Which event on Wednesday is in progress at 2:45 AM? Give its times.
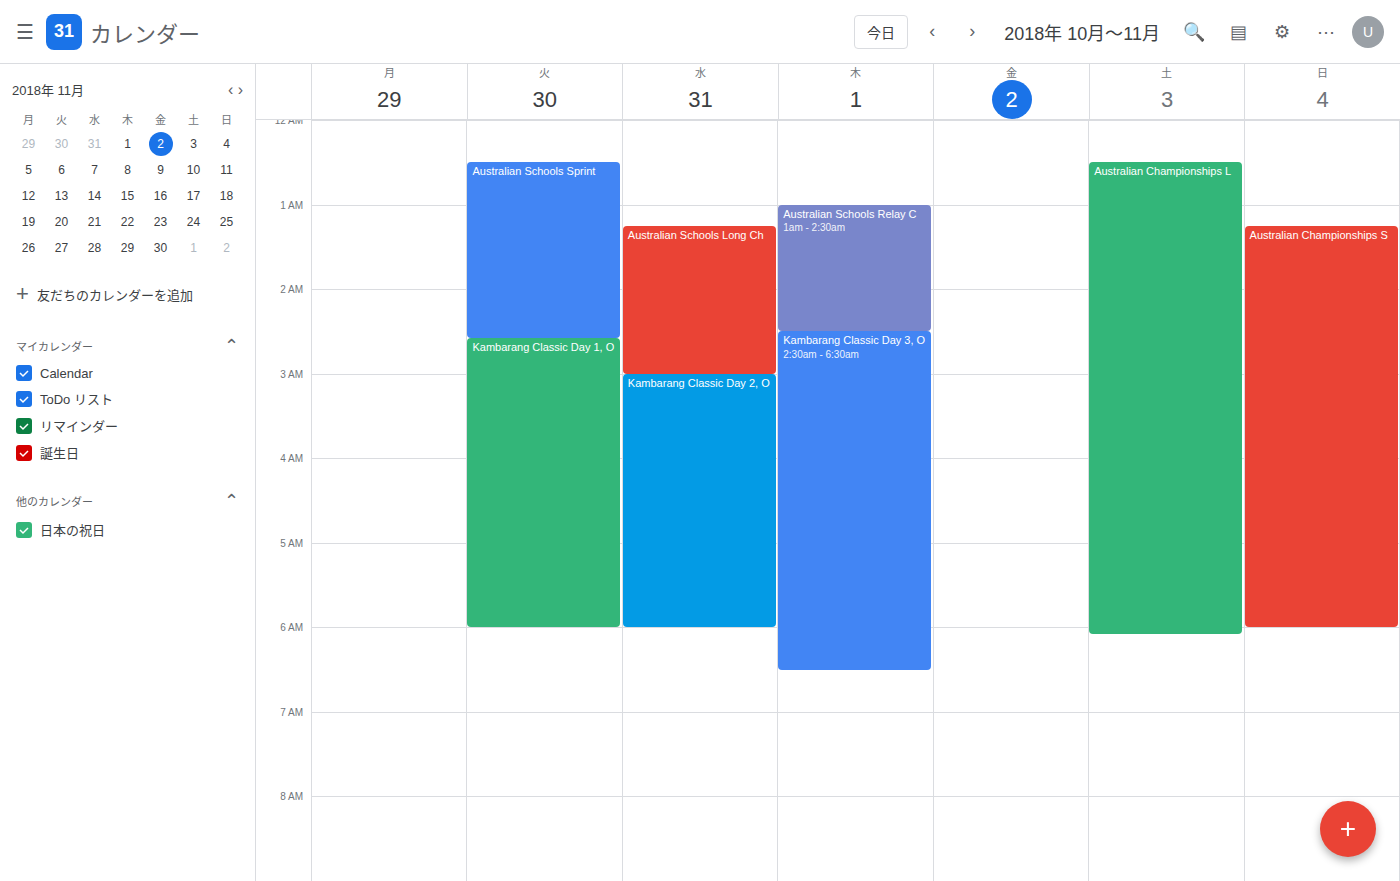
"Australian Schools Long Ch", 1:15 AM to 3:00 AM